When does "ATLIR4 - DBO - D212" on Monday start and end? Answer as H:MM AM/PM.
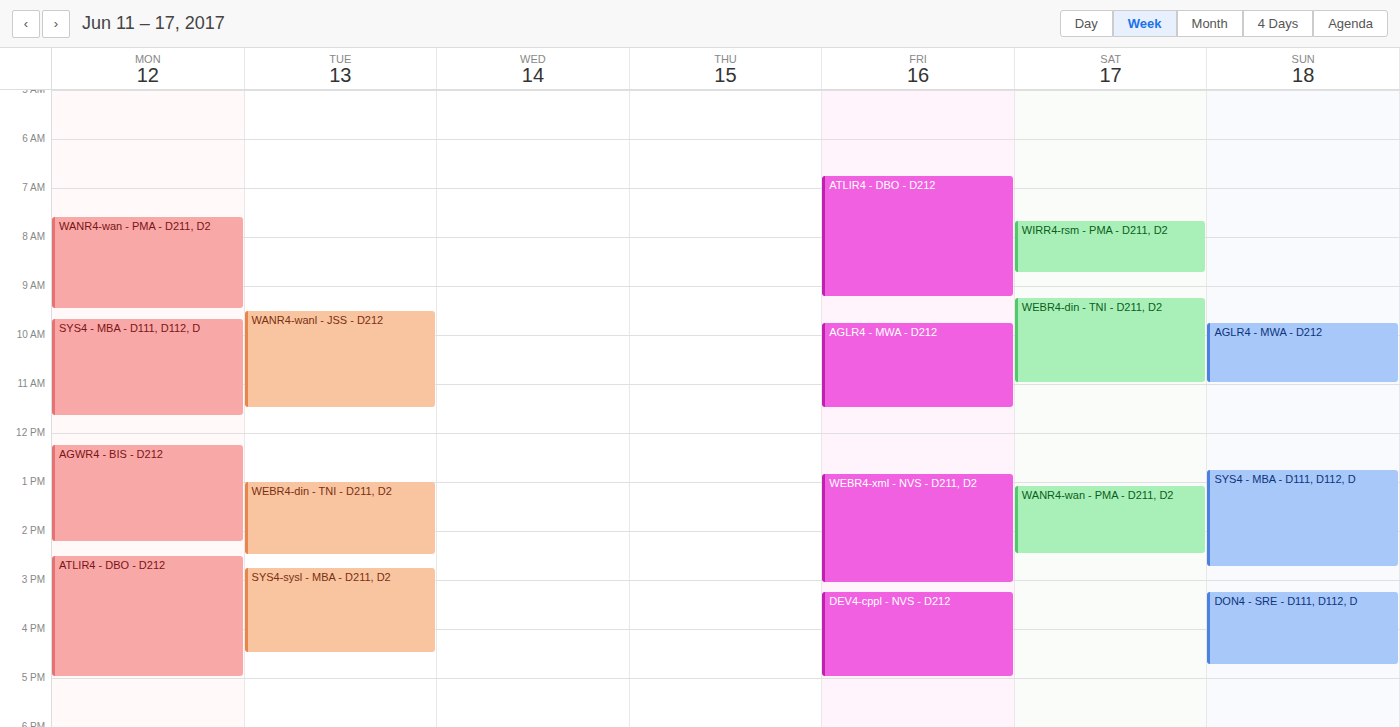
2:30 PM to 5:00 PM